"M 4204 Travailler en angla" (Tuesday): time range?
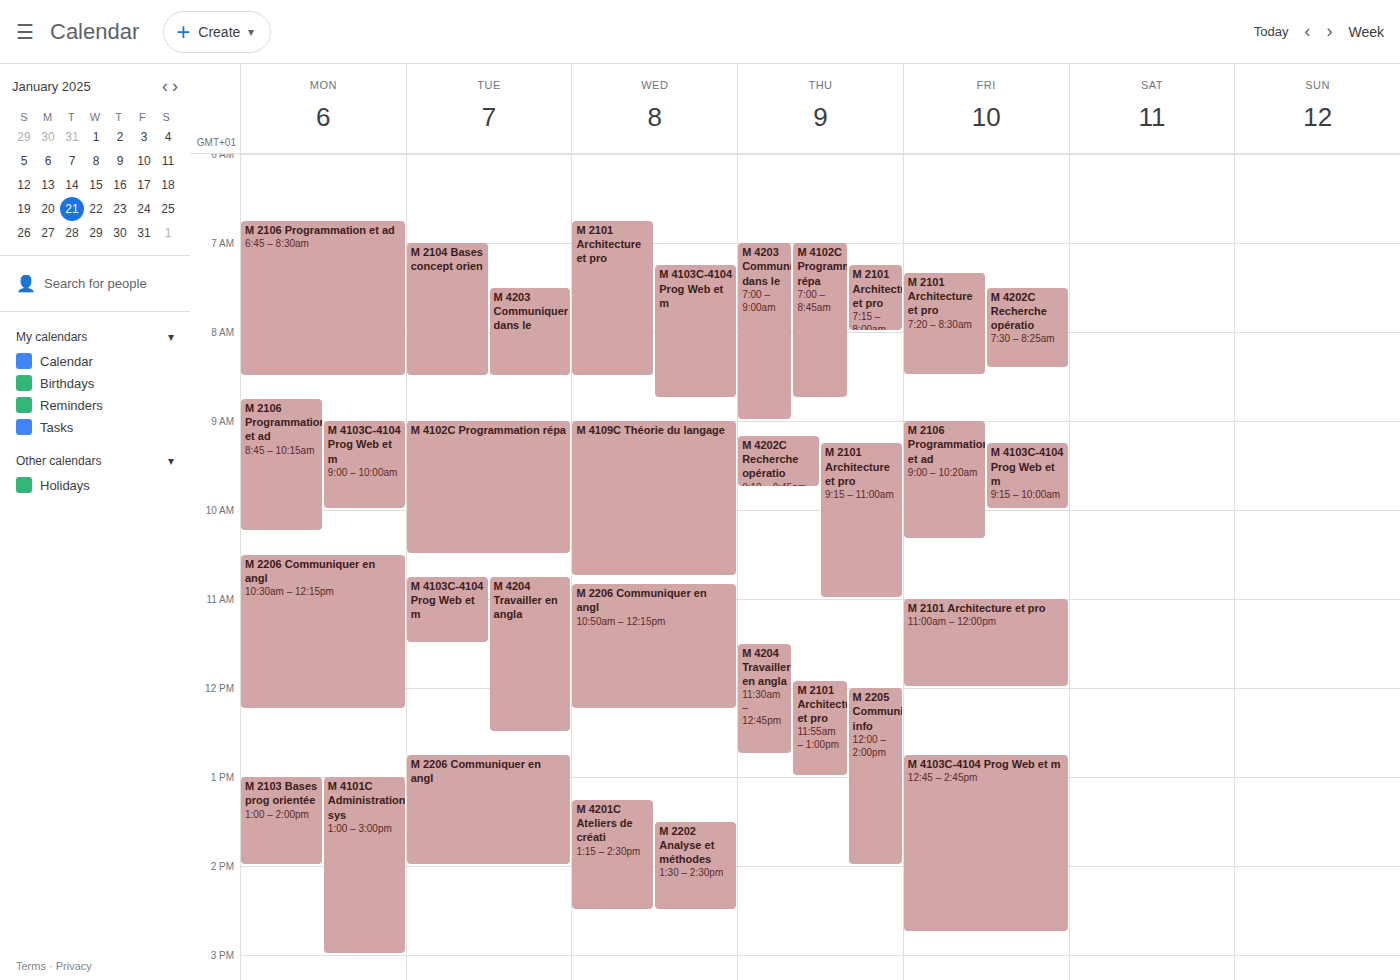
10:45 AM to 12:30 PM